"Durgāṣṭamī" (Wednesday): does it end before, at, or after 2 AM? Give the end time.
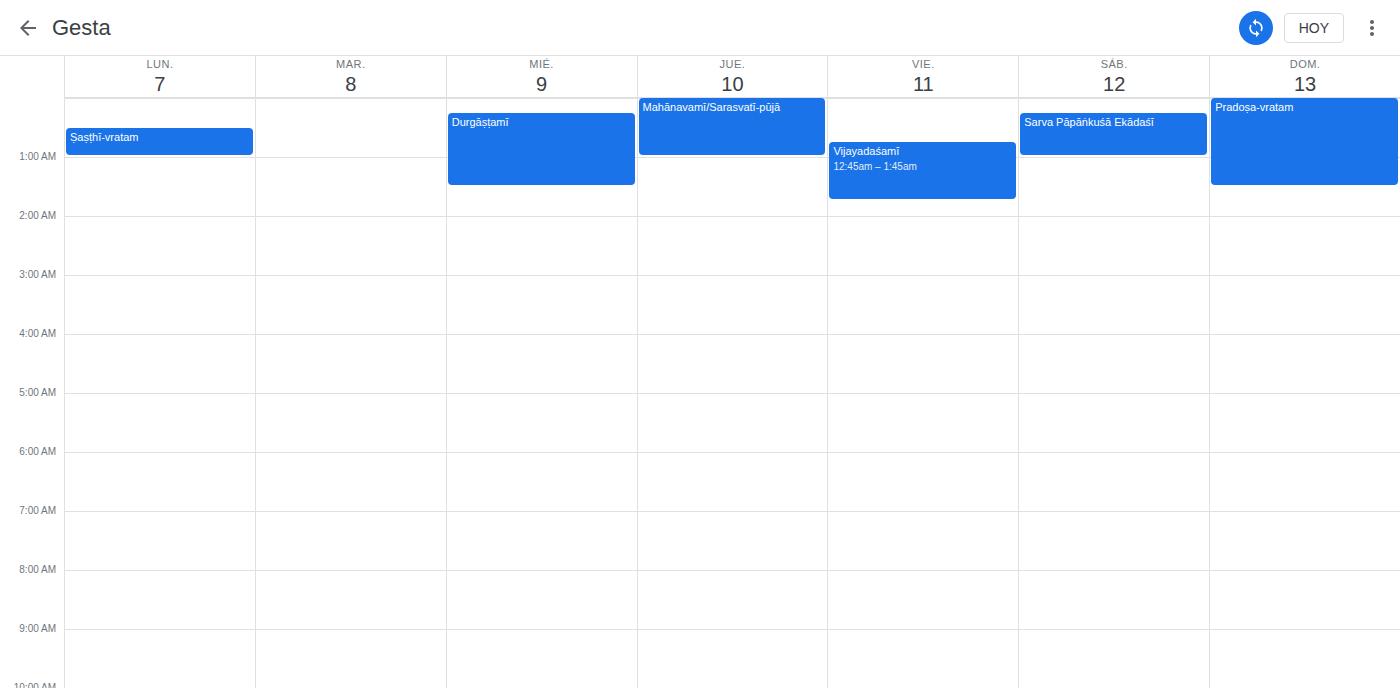
1:30 AM -- before 2 AM, 30 minutes above the 2 AM line.